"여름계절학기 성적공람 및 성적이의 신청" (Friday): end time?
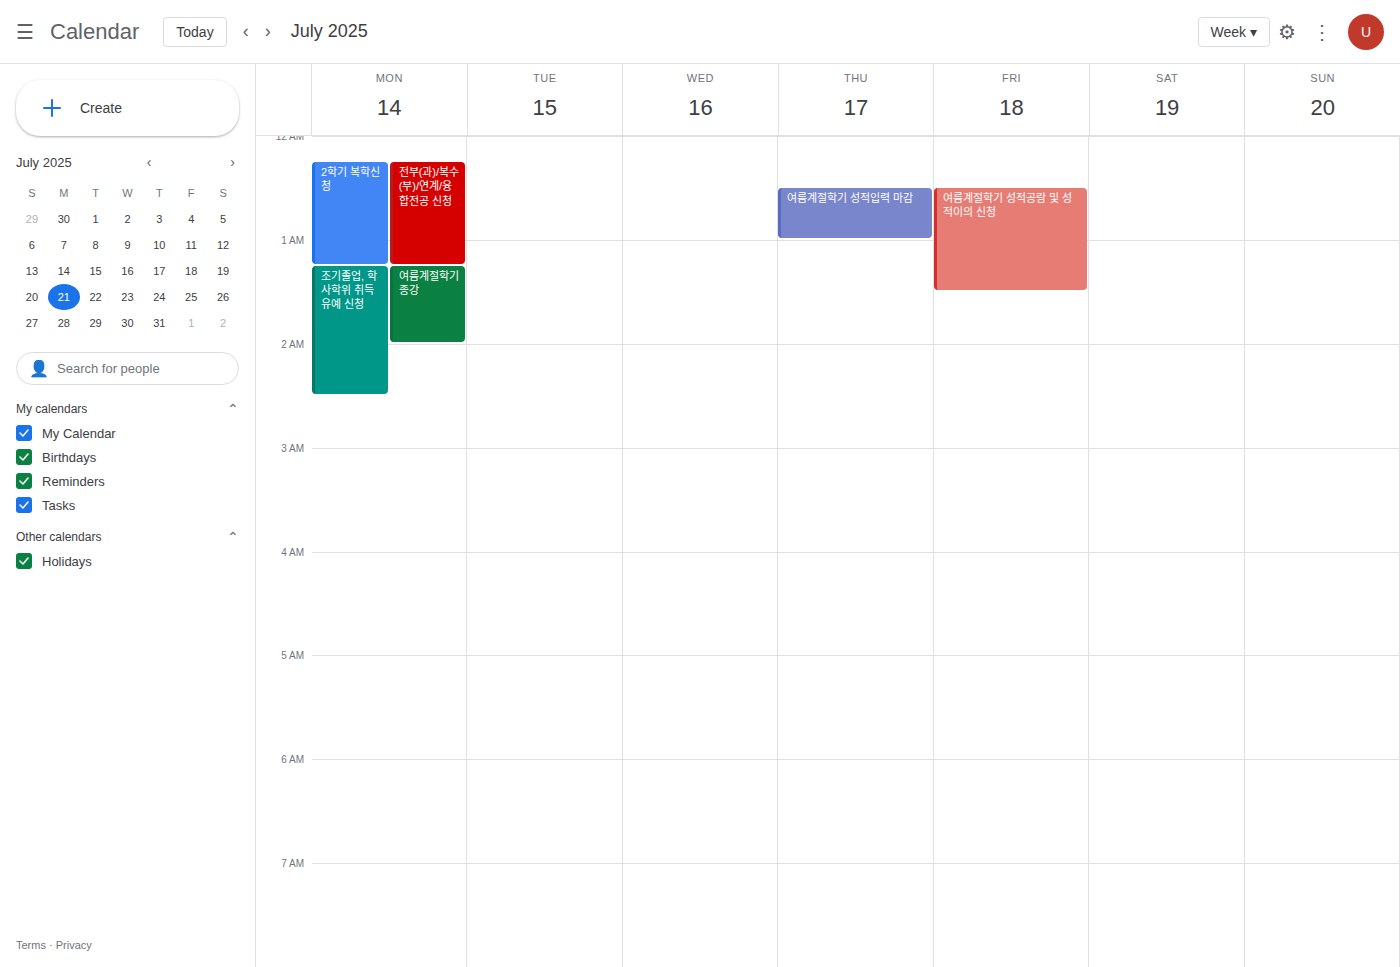
1:30 AM